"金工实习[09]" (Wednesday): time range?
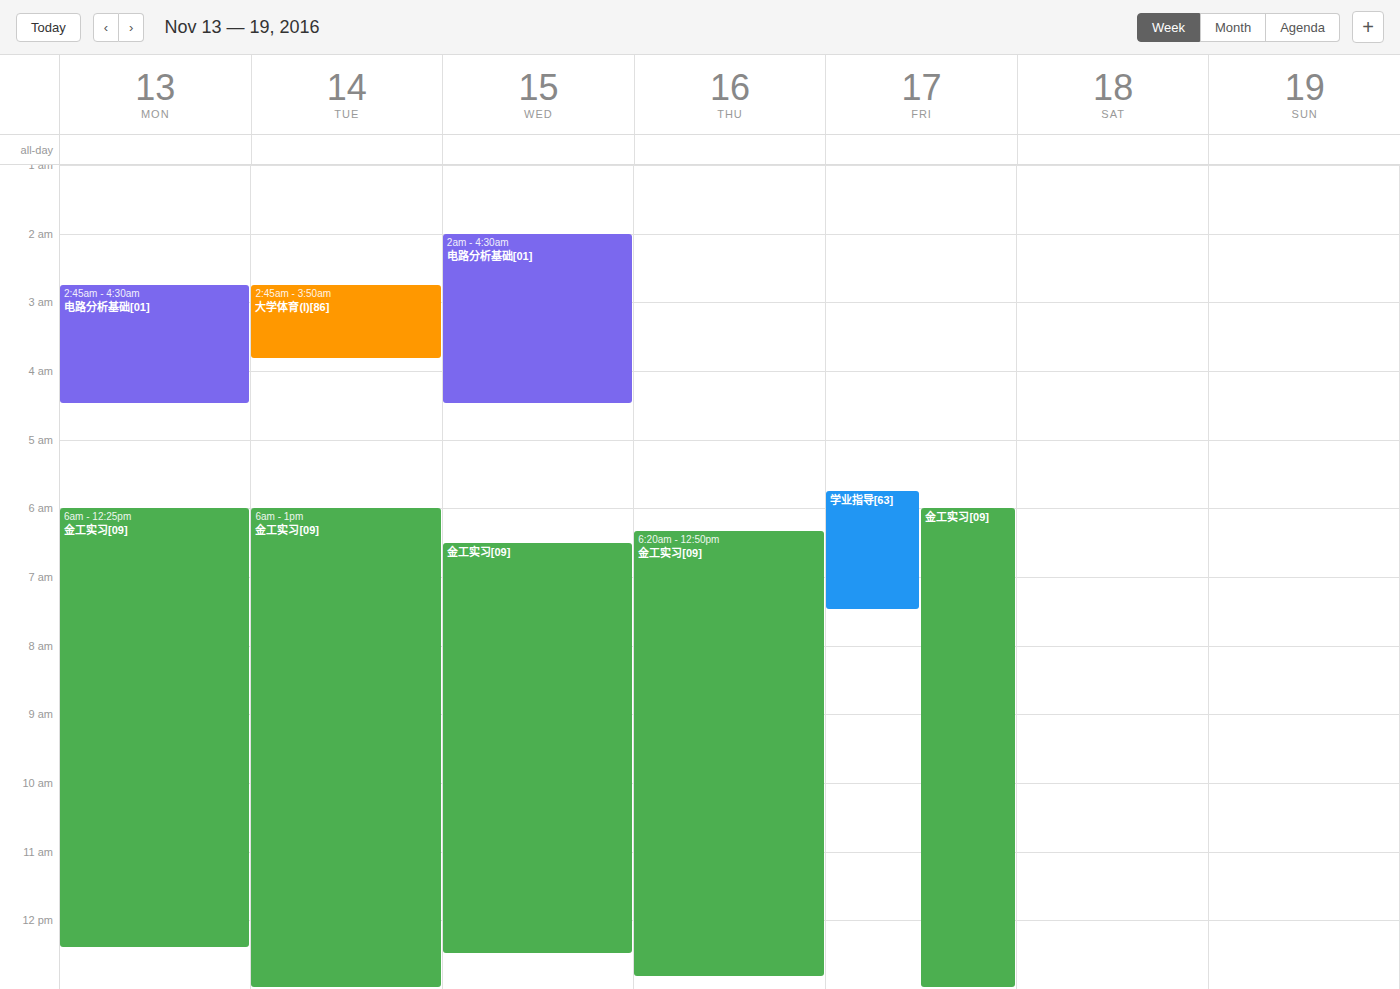
6:30 AM to 12:30 PM